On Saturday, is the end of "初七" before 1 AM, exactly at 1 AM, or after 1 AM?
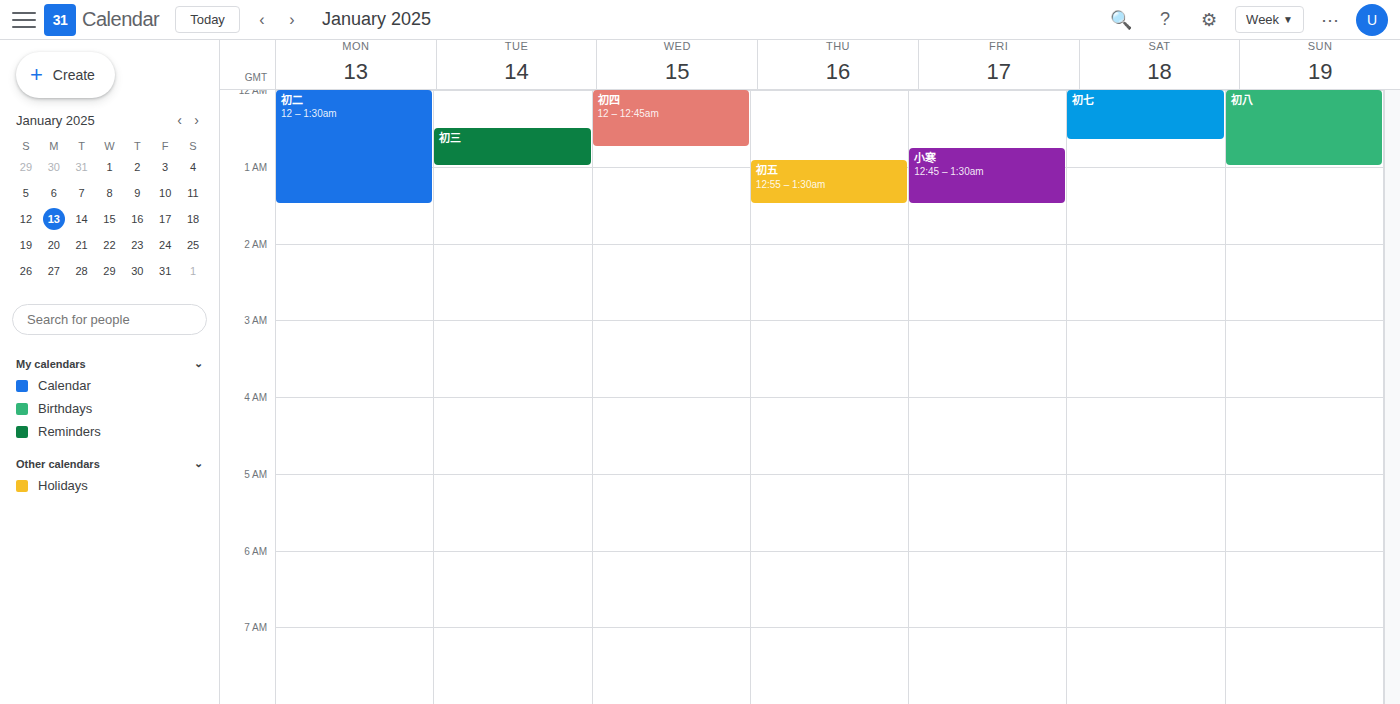
12:40 AM -- before 1 AM, 20 minutes above the 1 AM line.